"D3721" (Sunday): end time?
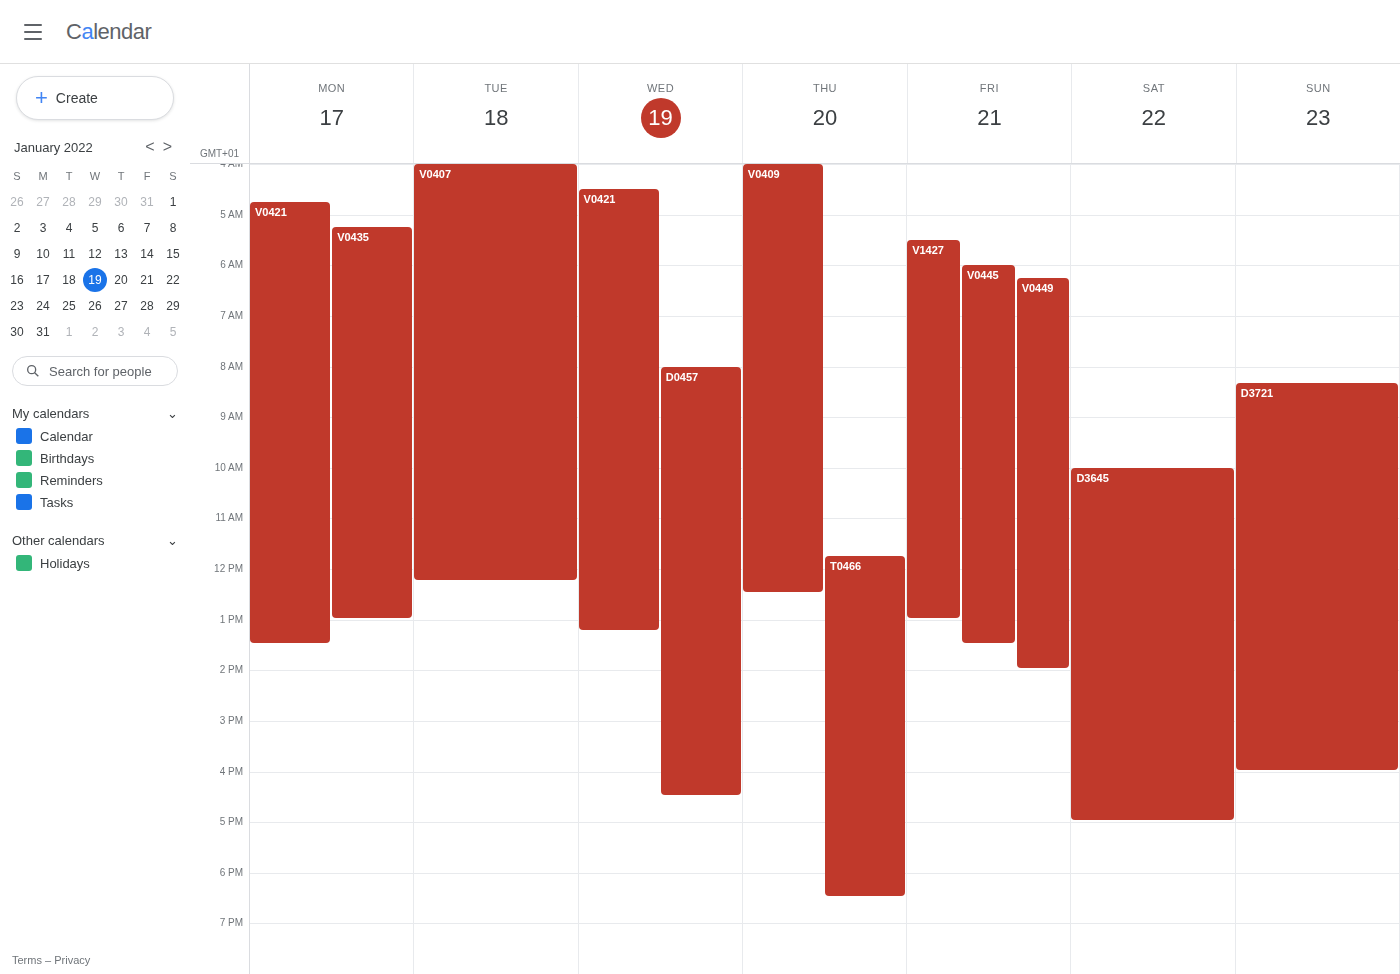
16:00